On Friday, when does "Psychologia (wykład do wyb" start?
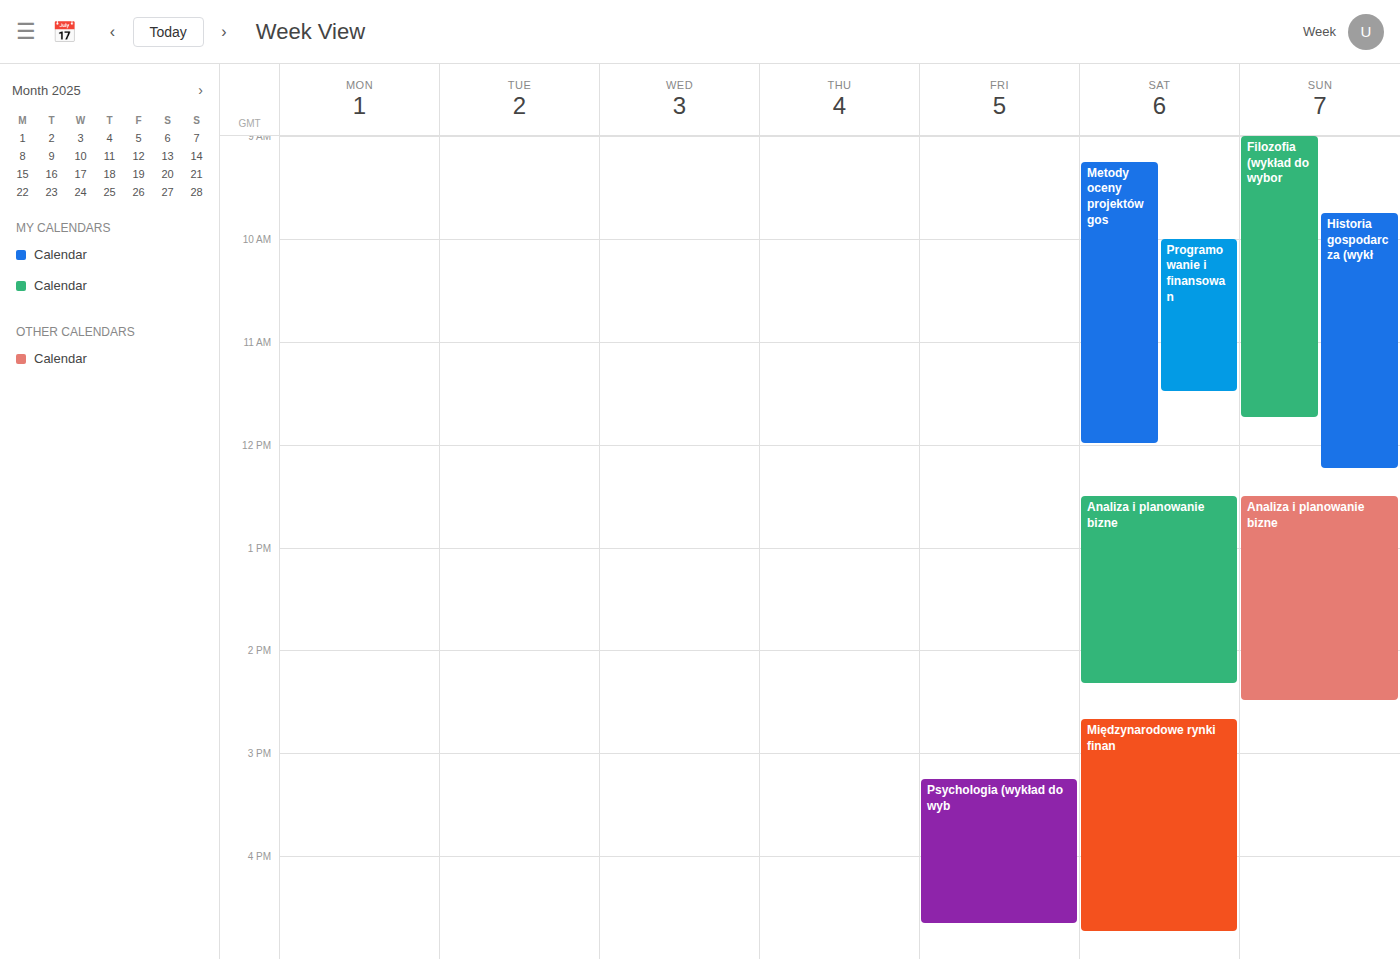
3:15 PM